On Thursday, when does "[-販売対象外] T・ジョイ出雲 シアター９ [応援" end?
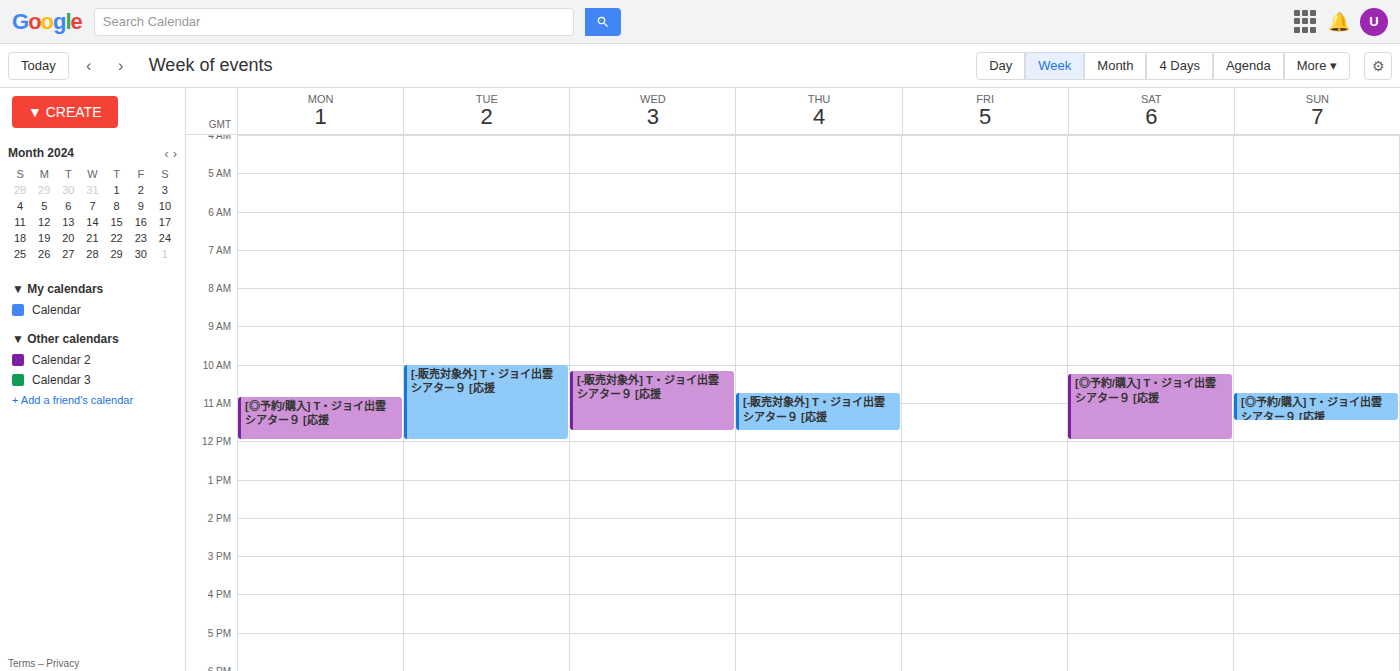
11:45